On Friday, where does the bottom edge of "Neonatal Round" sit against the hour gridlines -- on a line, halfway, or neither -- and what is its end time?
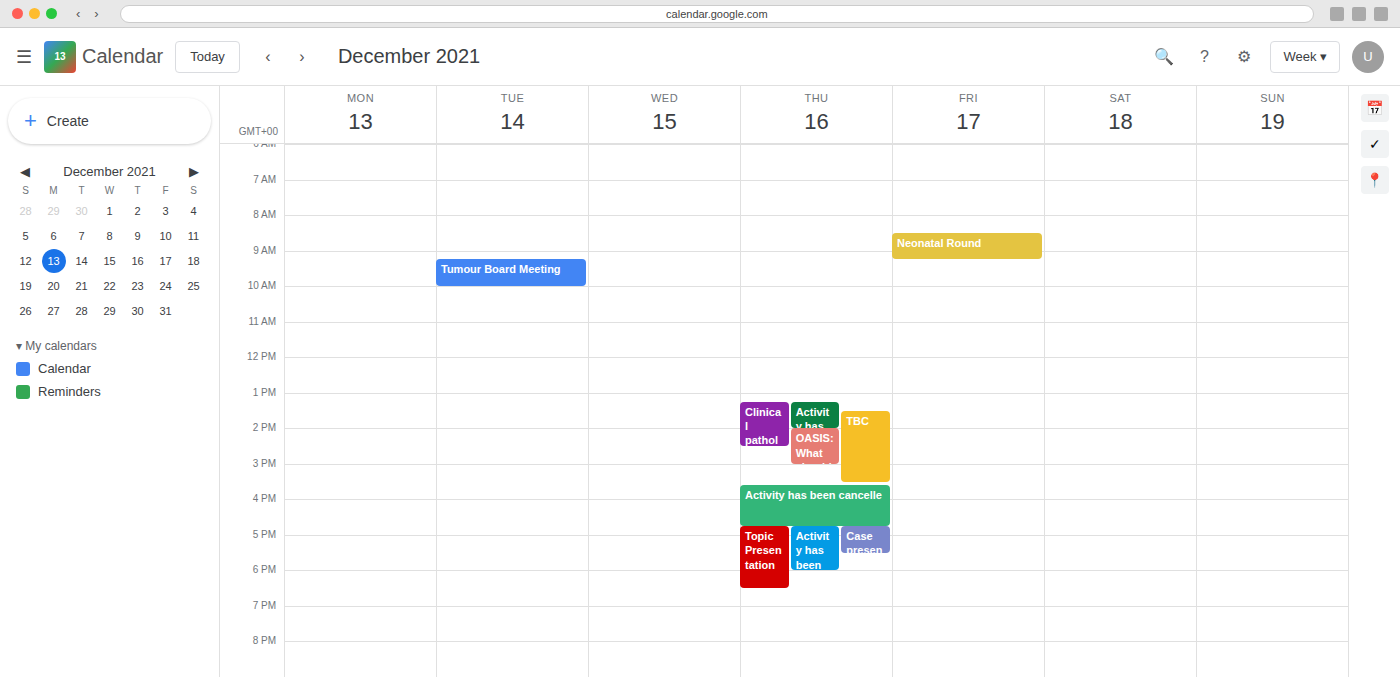
9:15 AM -- neither: a quarter of the way from the 9 AM line to the 10 AM line.